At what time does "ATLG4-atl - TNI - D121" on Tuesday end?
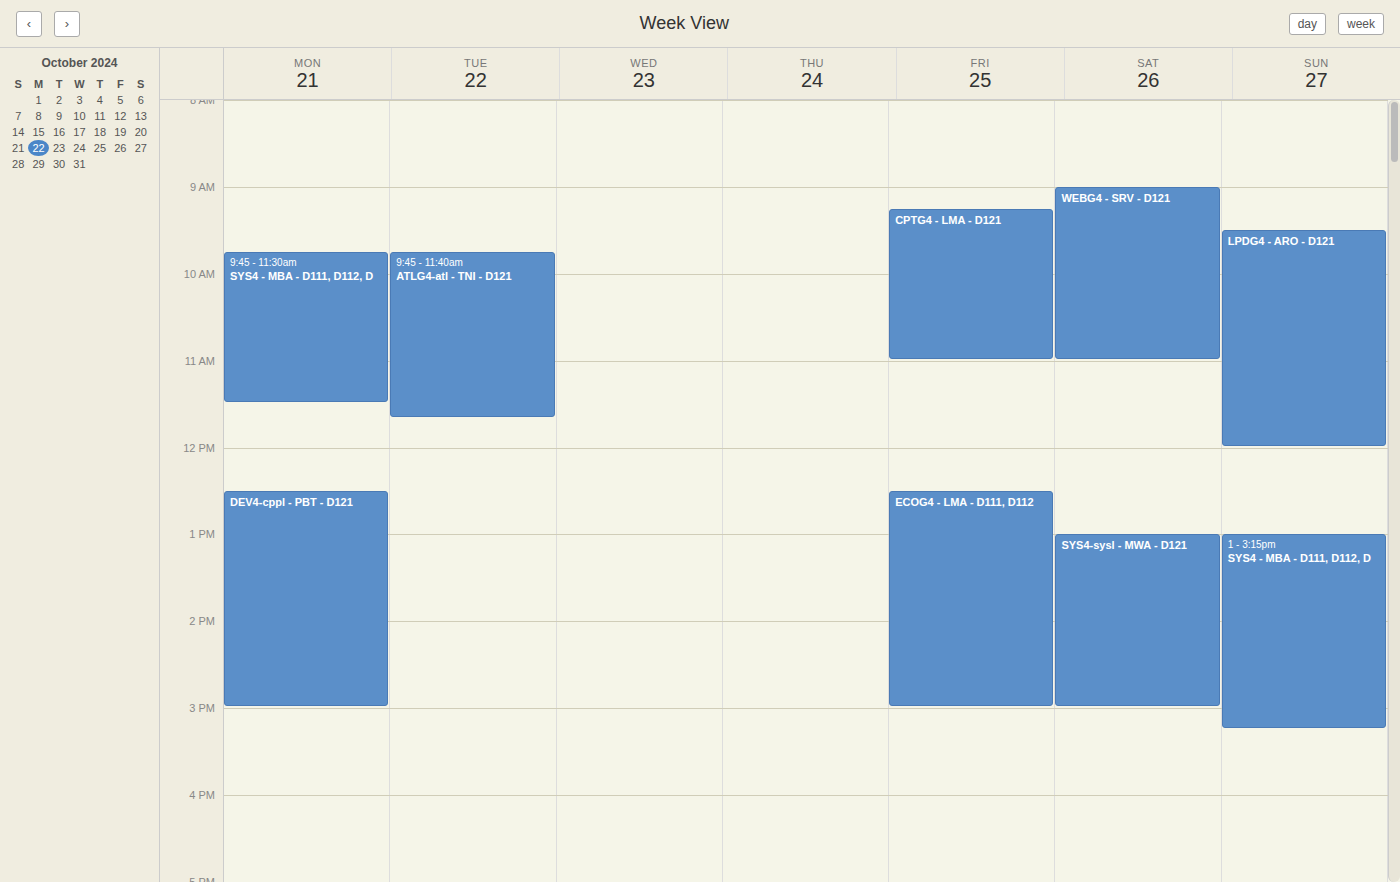
11:40 AM